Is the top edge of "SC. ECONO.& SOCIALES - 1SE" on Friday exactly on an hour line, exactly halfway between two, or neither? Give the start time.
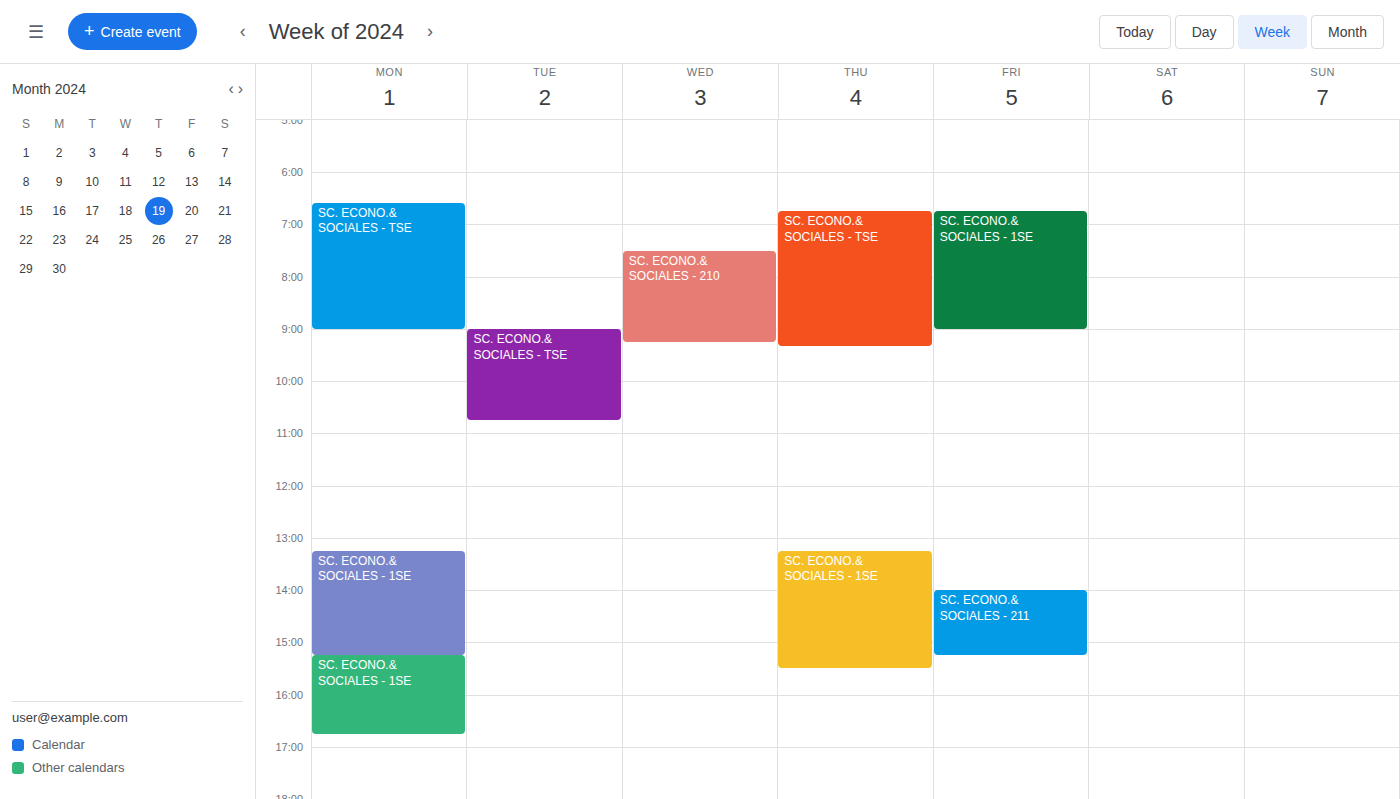
6:45 AM -- neither: three quarters of the way from the 6 AM line to the 7 AM line.